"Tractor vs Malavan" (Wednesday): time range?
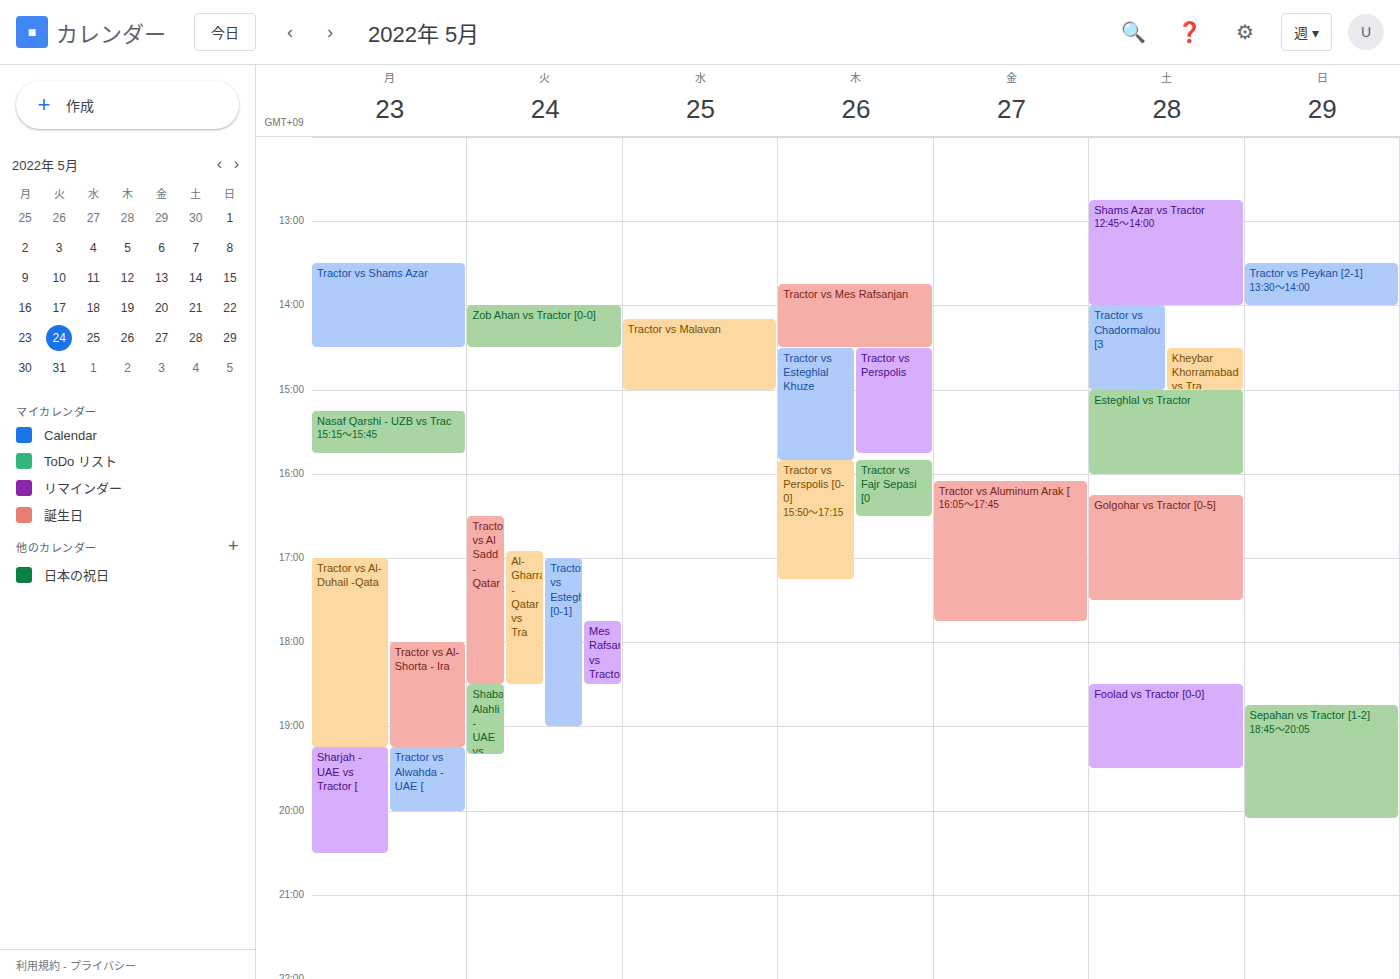
2:10 PM to 3:00 PM